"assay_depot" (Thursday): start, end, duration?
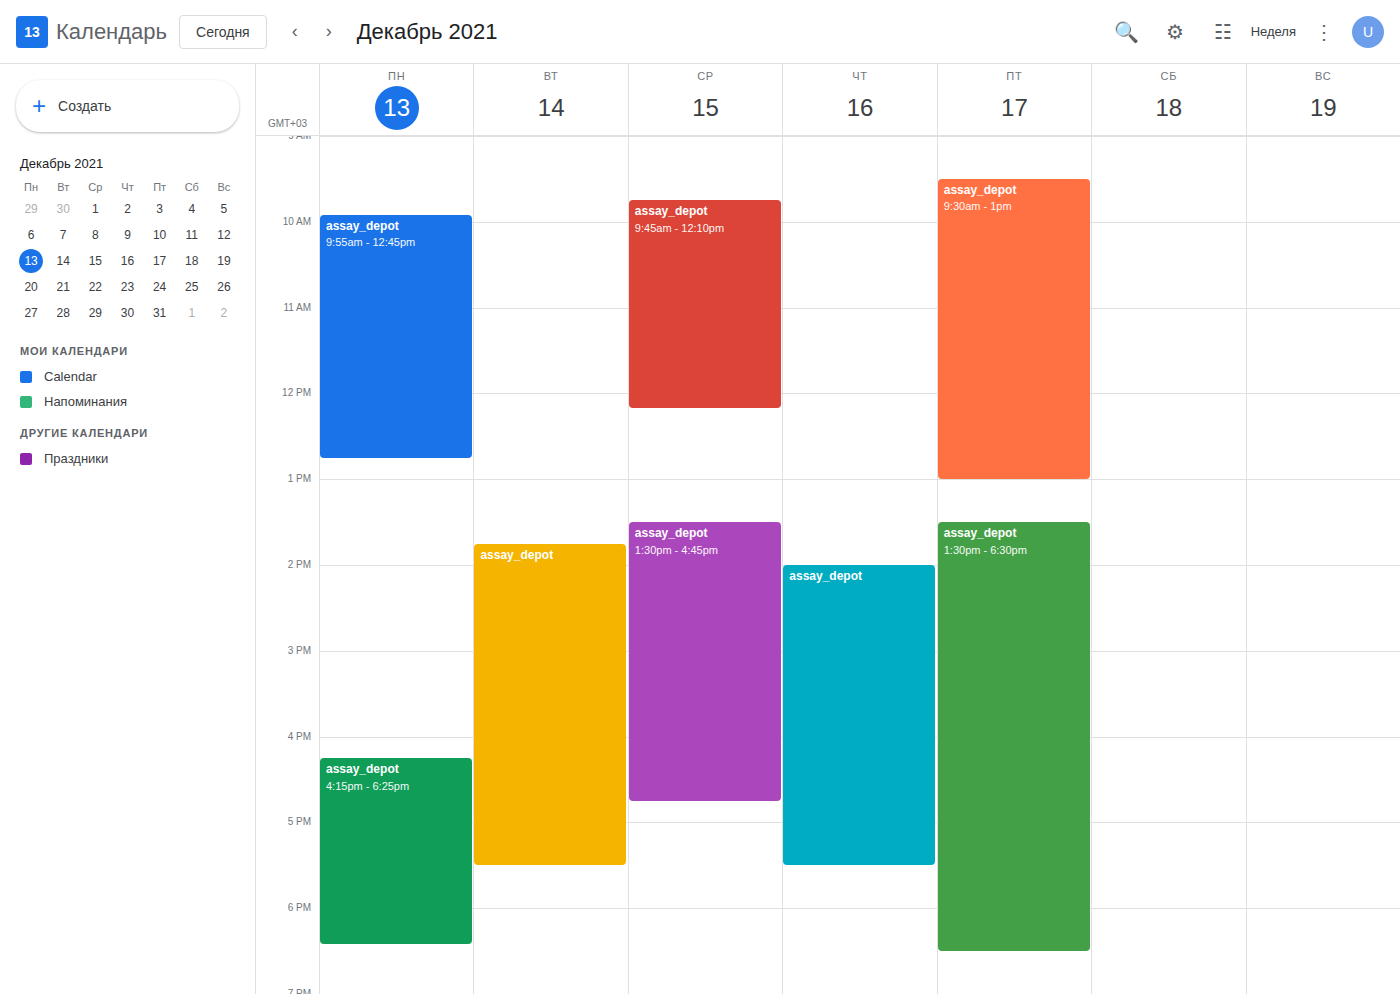
2:00 PM to 5:30 PM, 3 hours 30 minutes